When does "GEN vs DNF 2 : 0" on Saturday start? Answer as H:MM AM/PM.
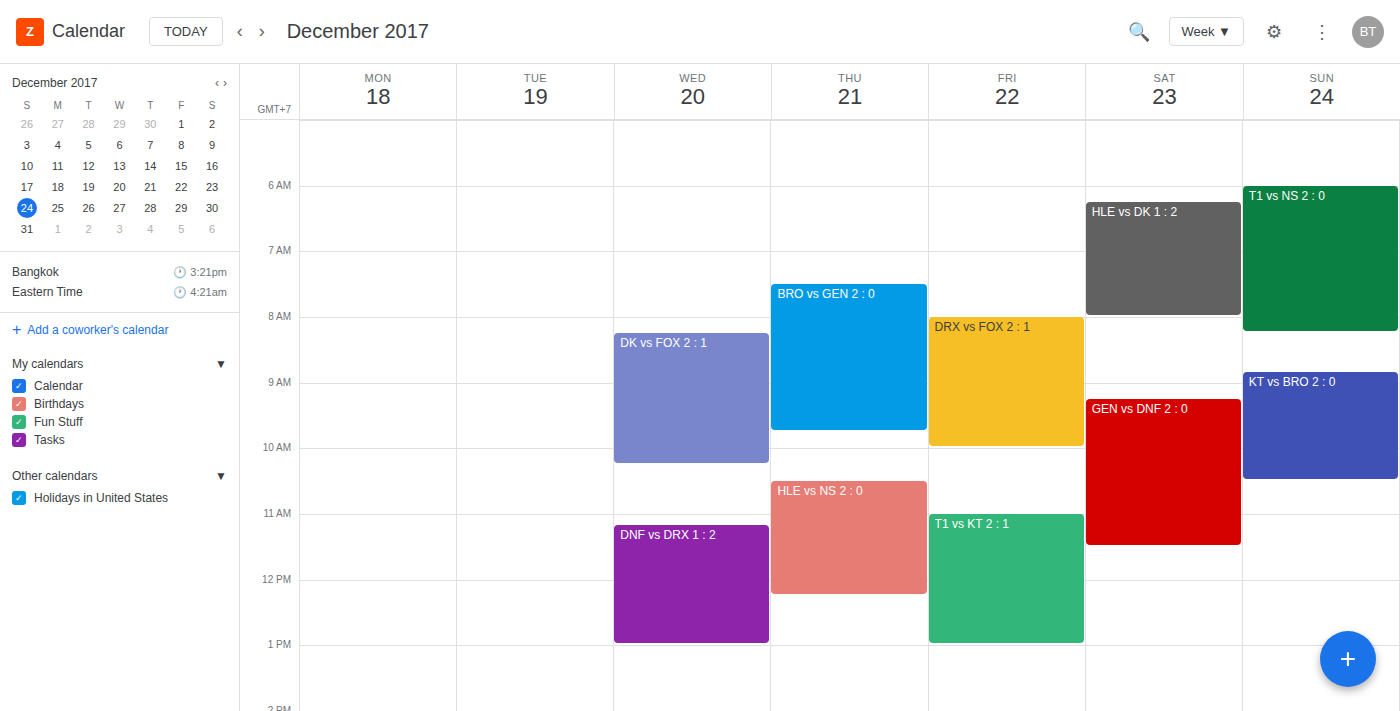
9:15 AM